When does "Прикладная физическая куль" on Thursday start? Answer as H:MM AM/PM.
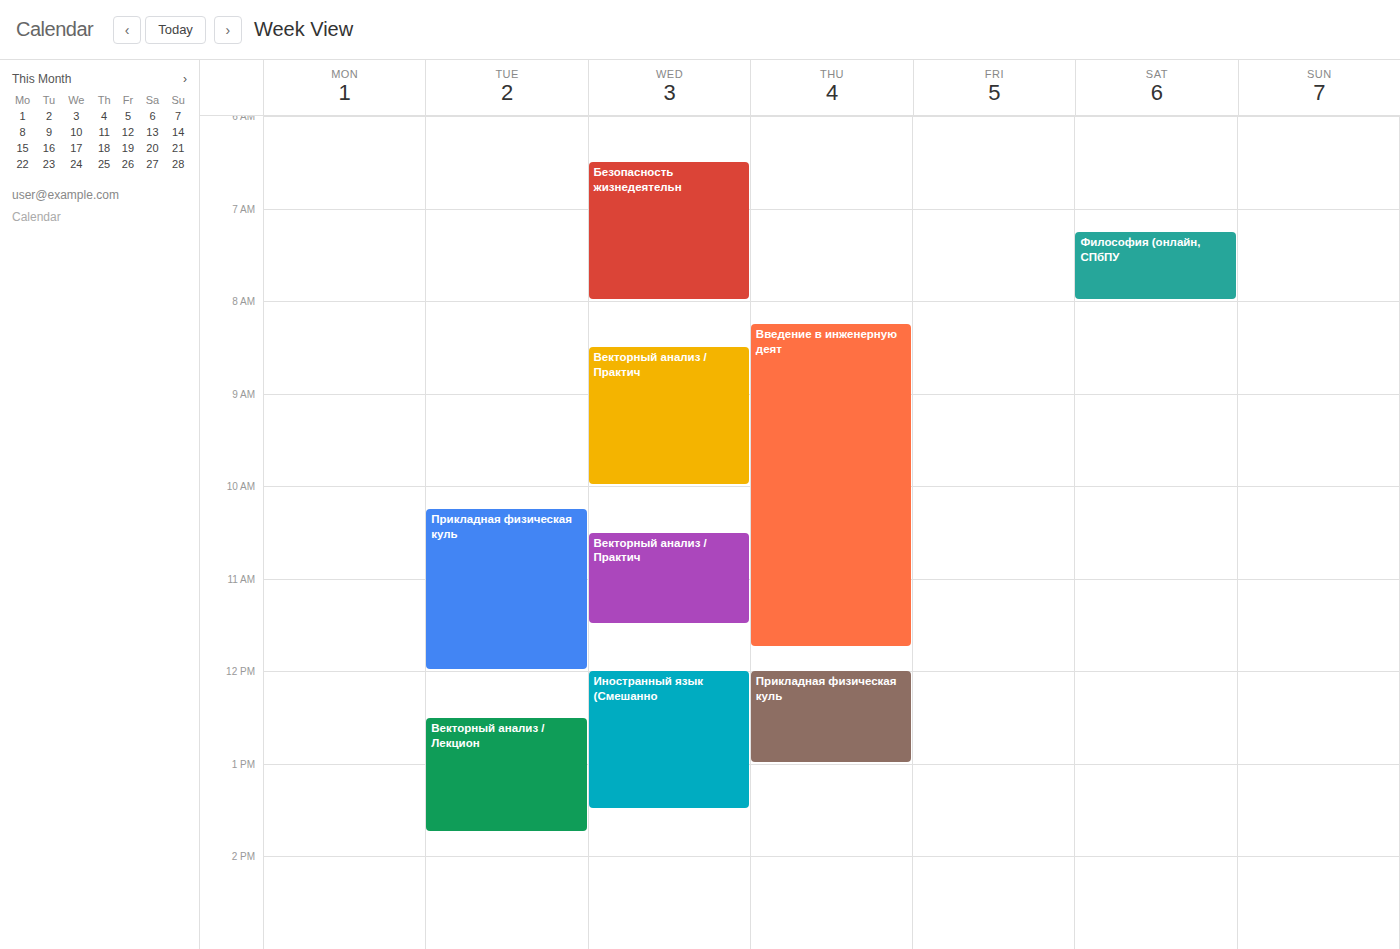
12:00 PM